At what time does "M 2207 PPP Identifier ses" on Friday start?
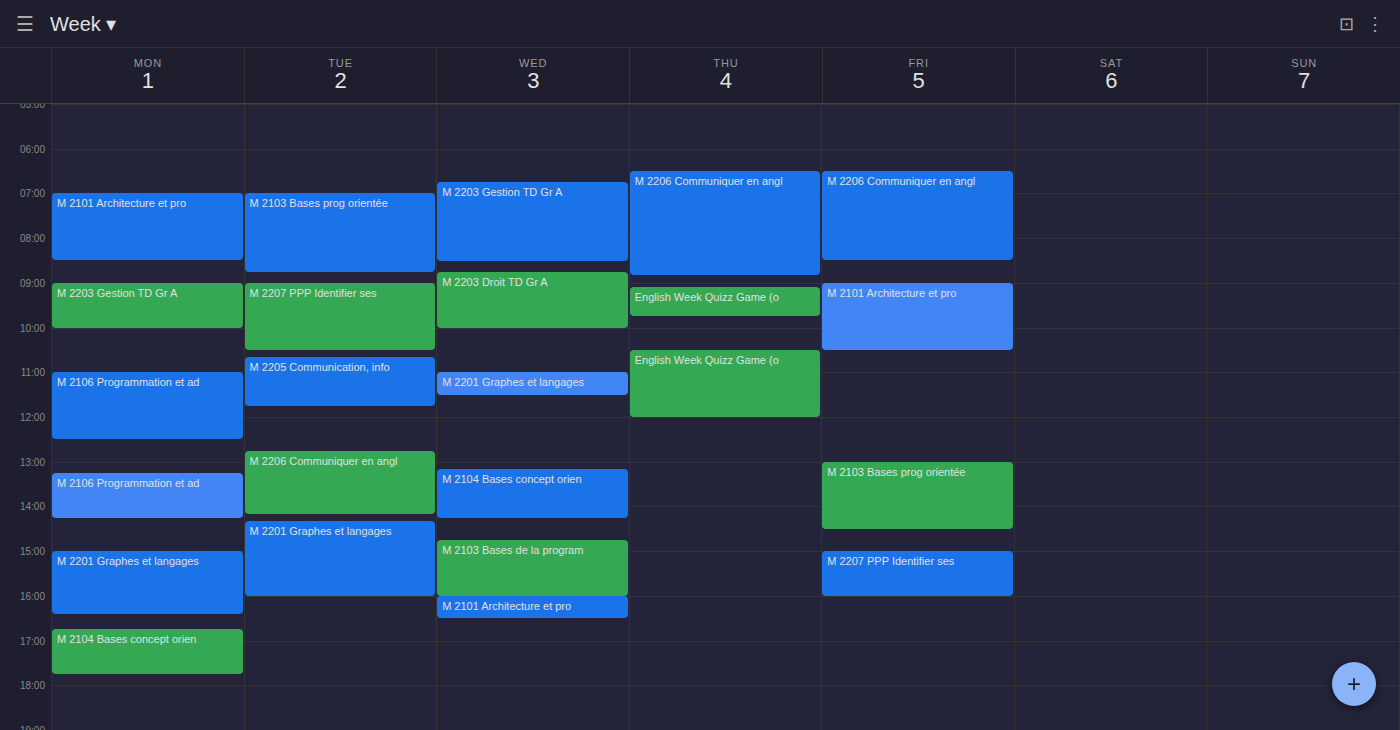
3:00 PM